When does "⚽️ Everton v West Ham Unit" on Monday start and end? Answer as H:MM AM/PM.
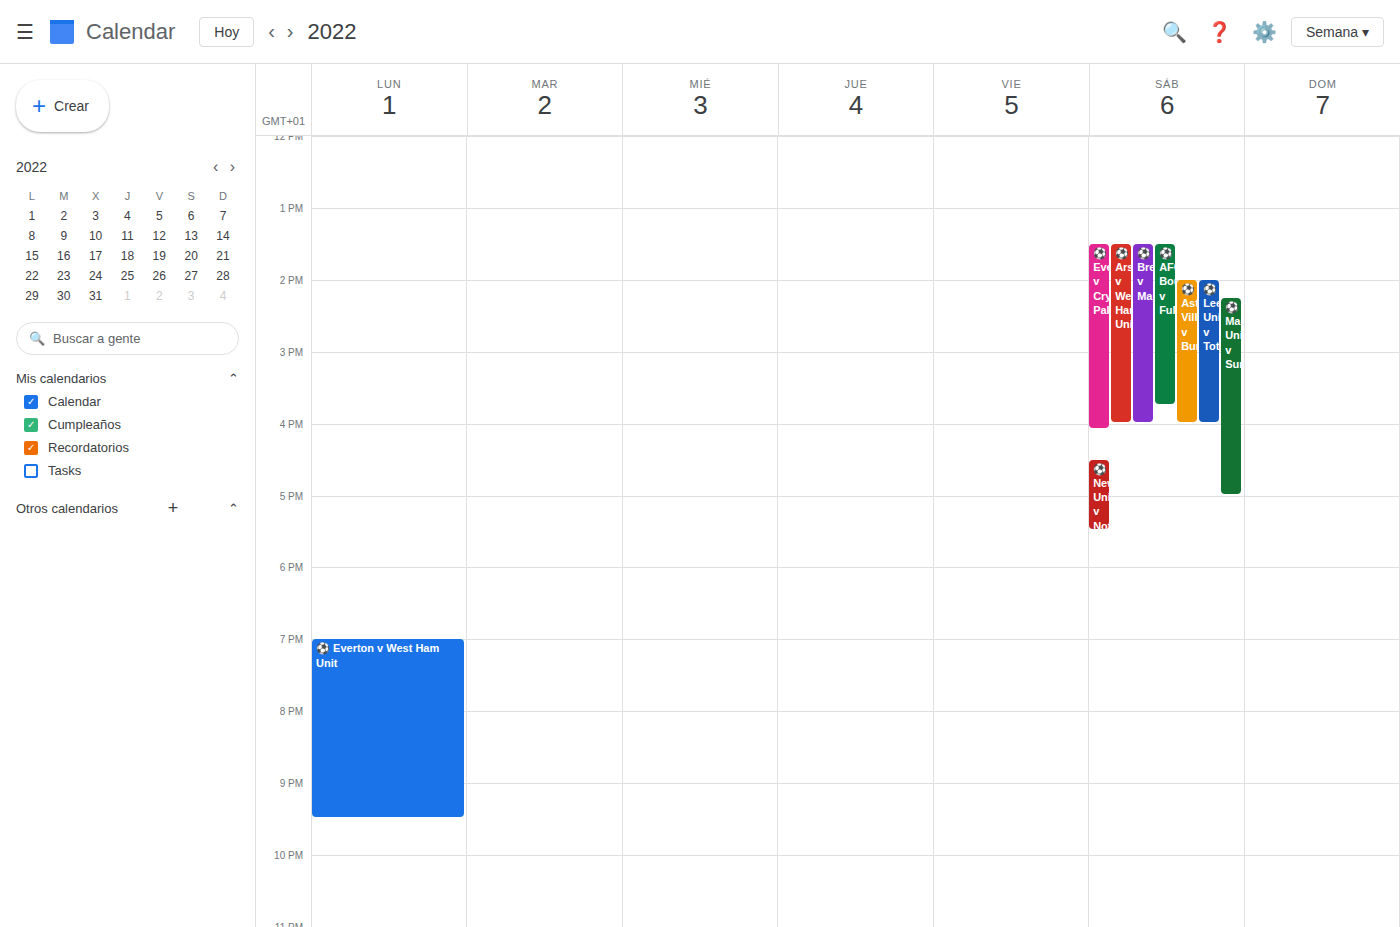
7:00 PM to 9:30 PM